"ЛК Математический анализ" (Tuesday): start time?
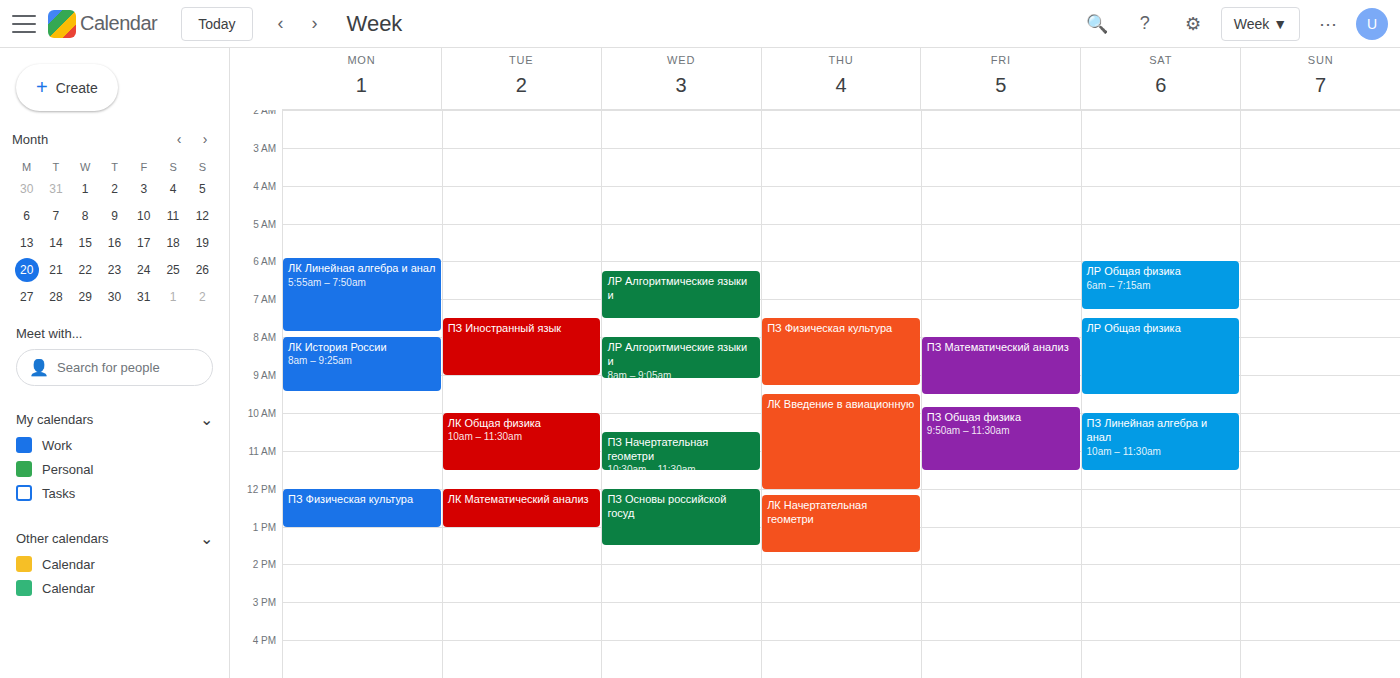
12:00 PM